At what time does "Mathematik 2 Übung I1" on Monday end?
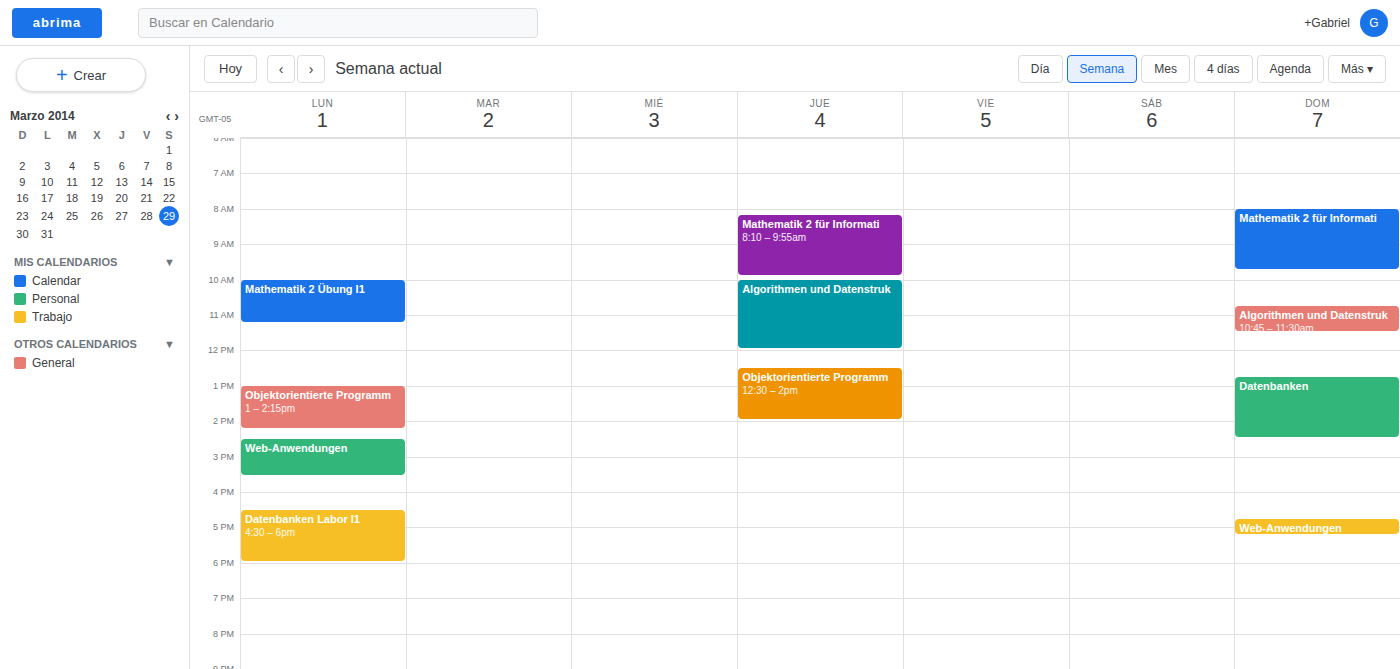
11:15 AM